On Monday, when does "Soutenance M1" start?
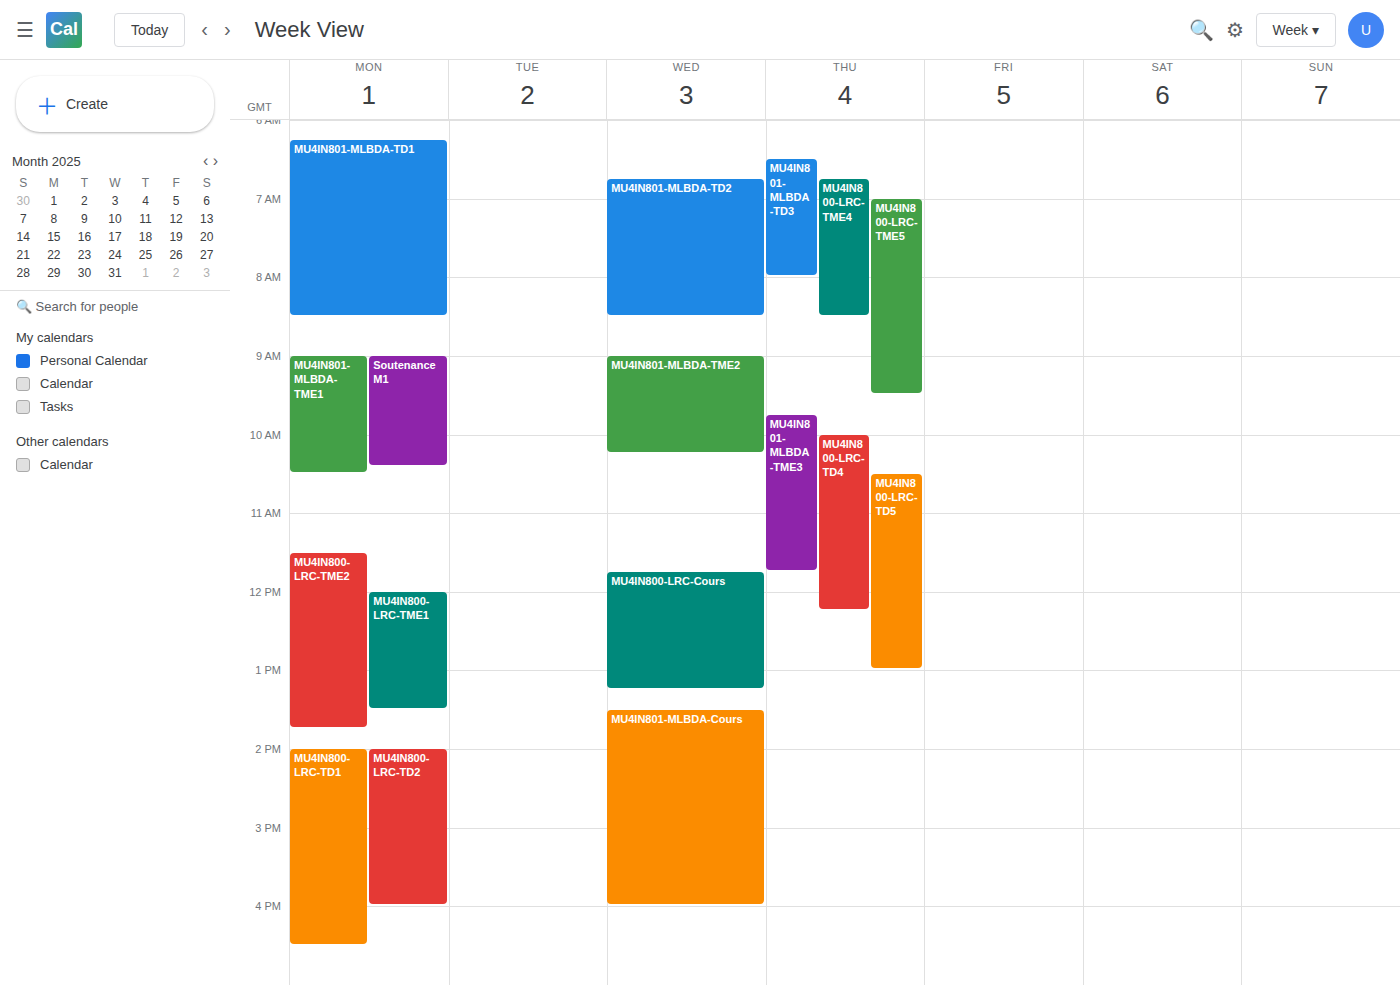
9:00 AM